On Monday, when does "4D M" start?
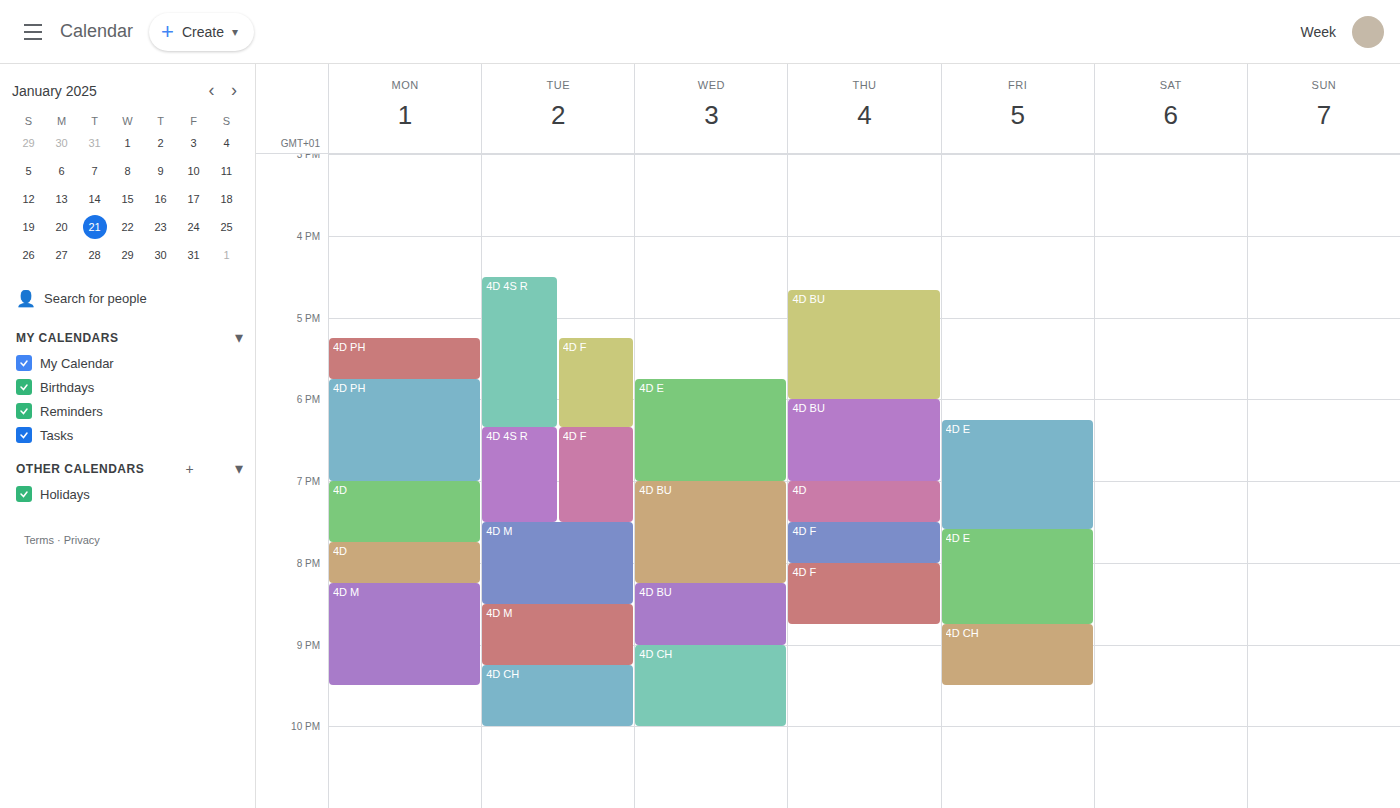
8:15 PM